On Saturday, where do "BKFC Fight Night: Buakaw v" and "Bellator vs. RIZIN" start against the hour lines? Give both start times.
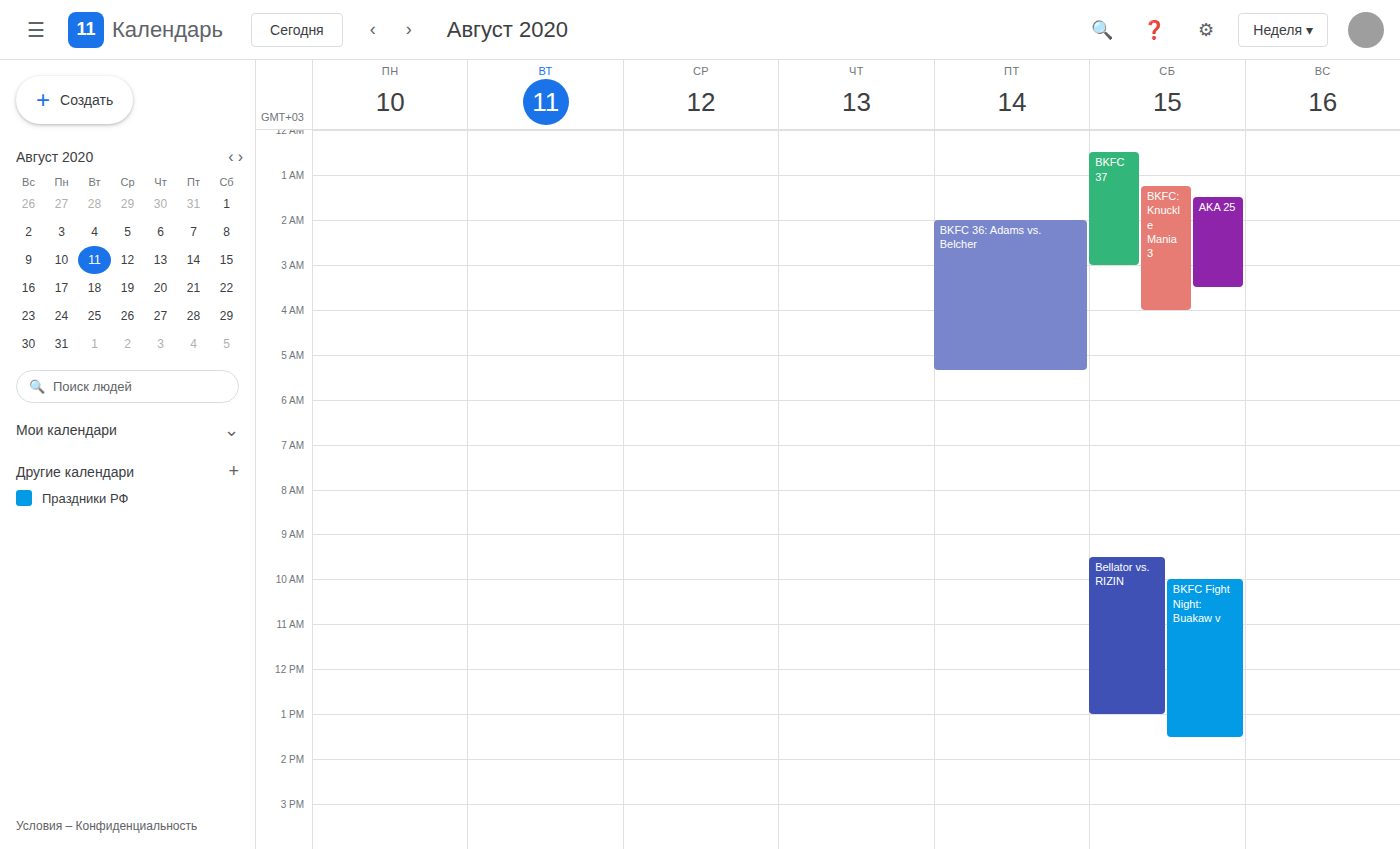
"BKFC Fight Night: Buakaw v": 10:00 AM, exactly on the 10 AM line. "Bellator vs. RIZIN": 9:30 AM, halfway between the 9 AM and 10 AM lines.